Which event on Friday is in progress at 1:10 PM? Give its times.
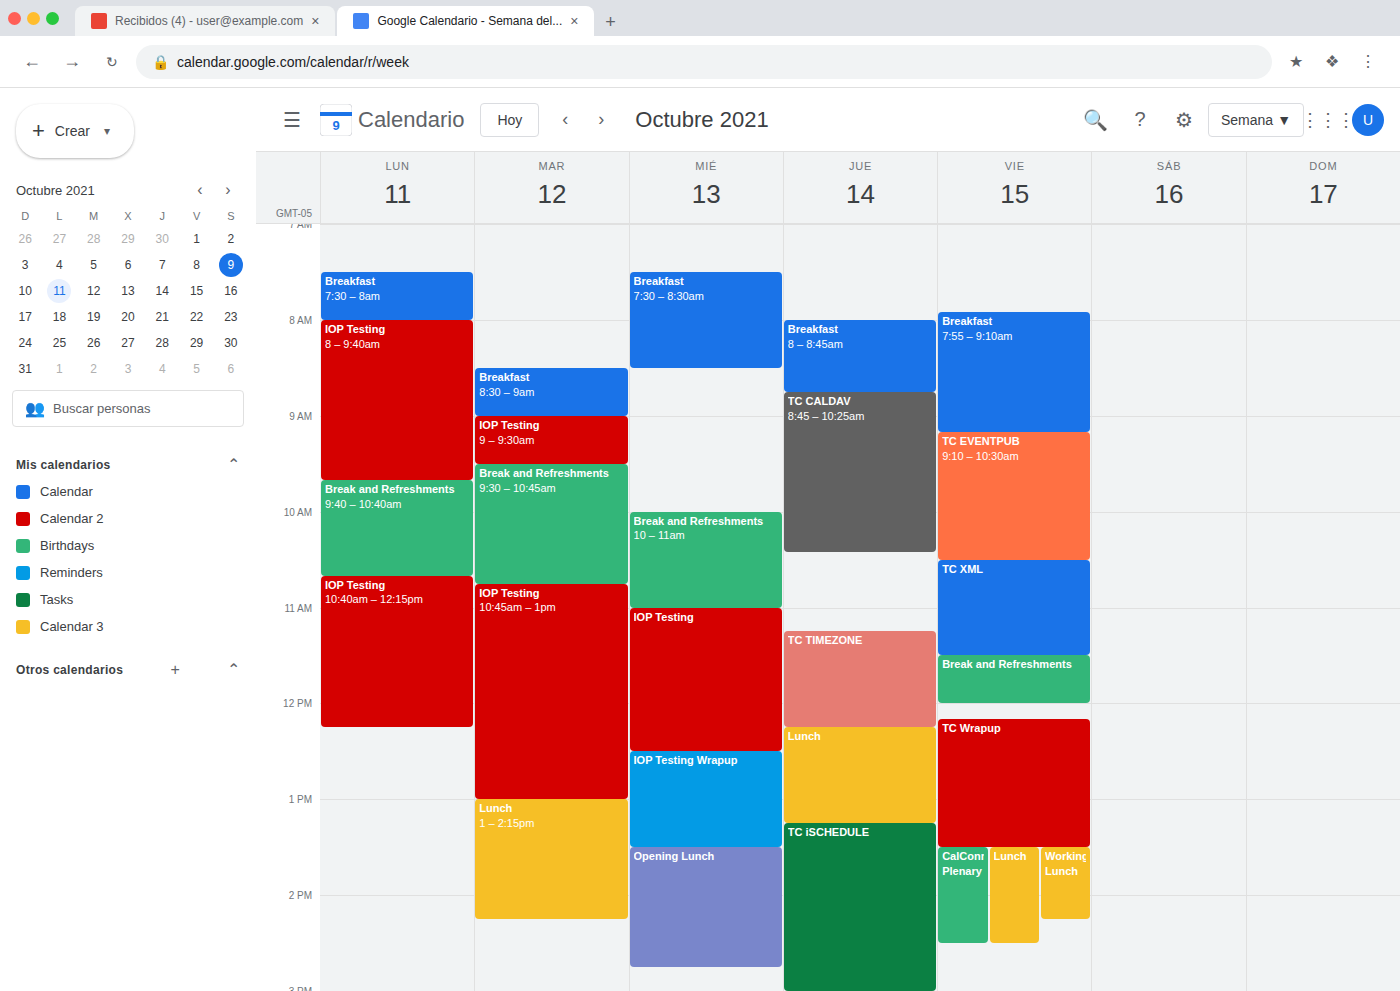
"TC Wrapup", 12:10 PM to 1:30 PM